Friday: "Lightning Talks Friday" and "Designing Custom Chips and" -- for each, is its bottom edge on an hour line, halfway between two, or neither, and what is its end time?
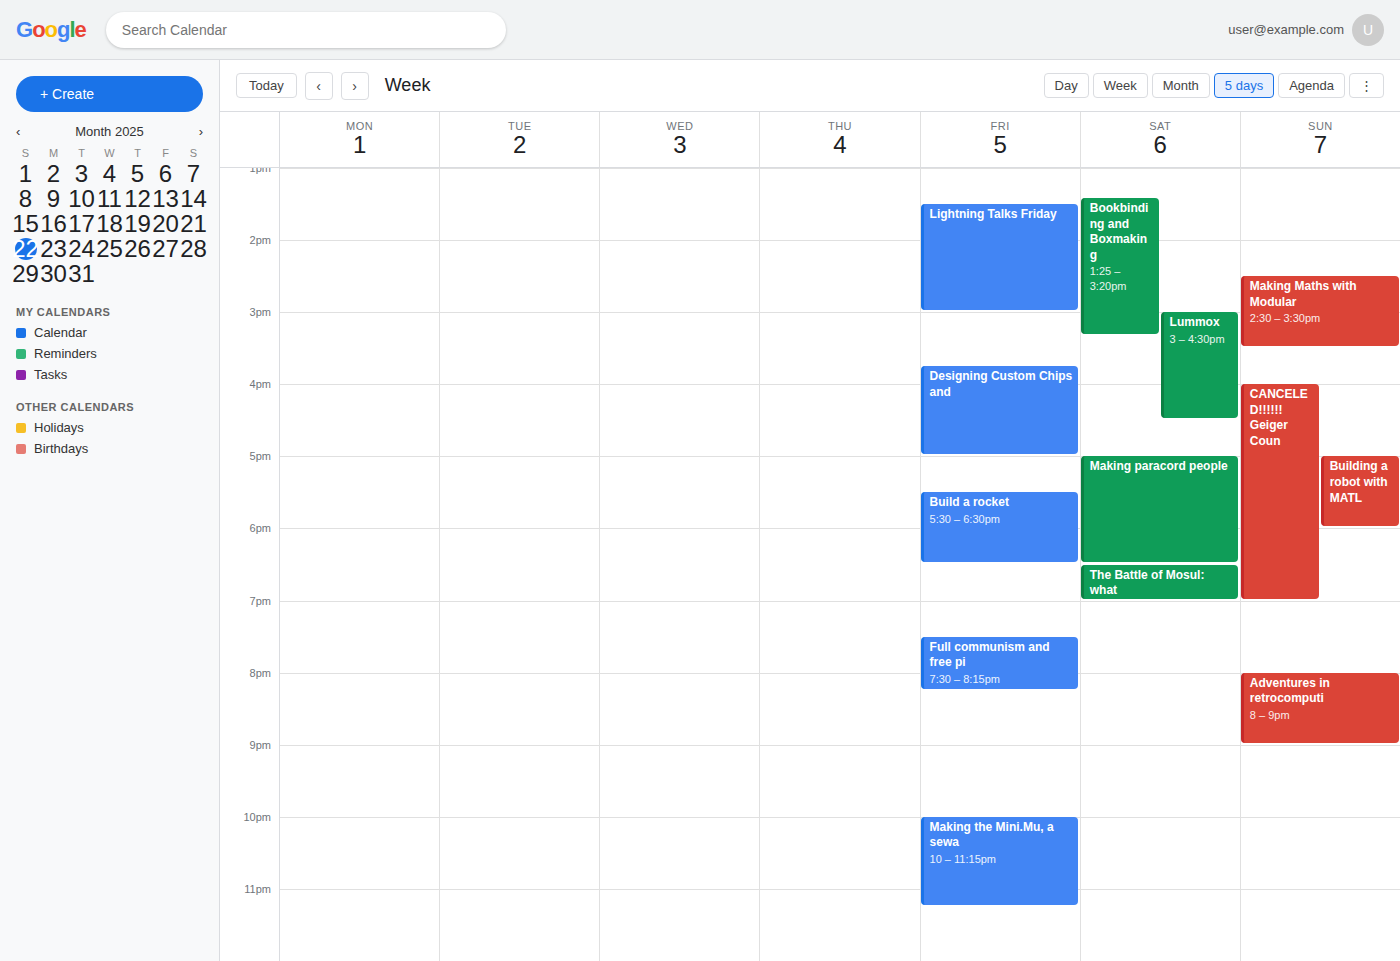
"Lightning Talks Friday": 3:00 PM, exactly on the 3 PM line. "Designing Custom Chips and": 5:00 PM, exactly on the 5 PM line.